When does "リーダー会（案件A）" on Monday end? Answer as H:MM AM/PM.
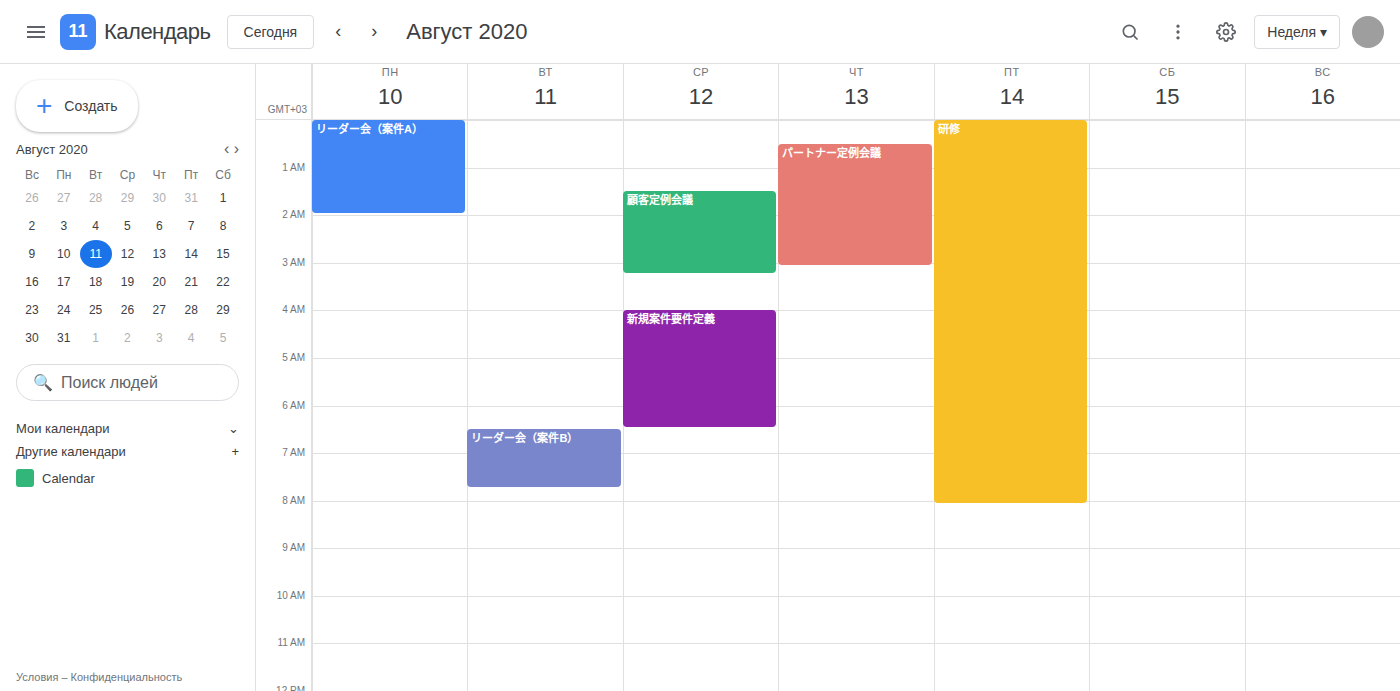
2:00 AM